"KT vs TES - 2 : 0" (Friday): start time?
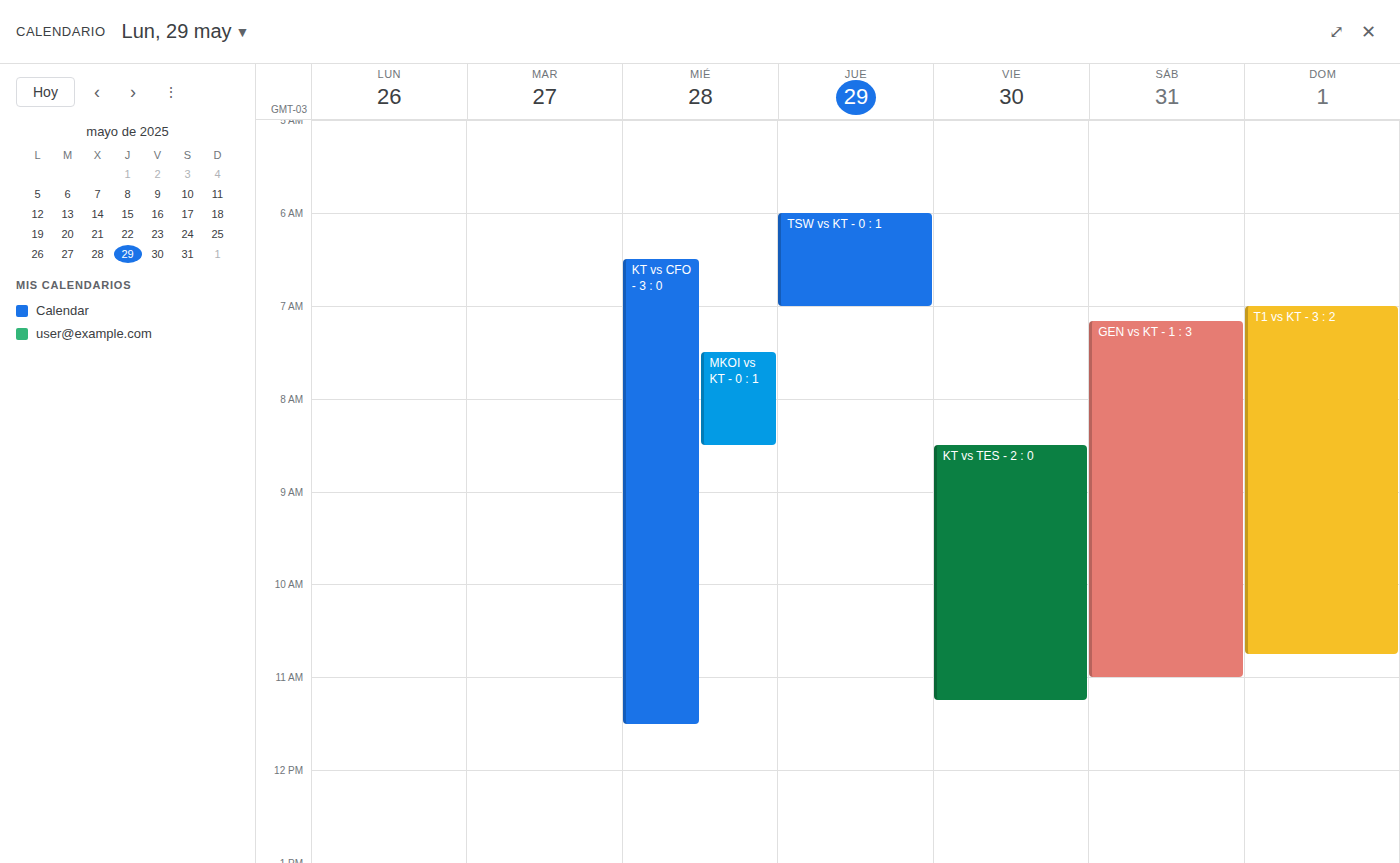
08:30